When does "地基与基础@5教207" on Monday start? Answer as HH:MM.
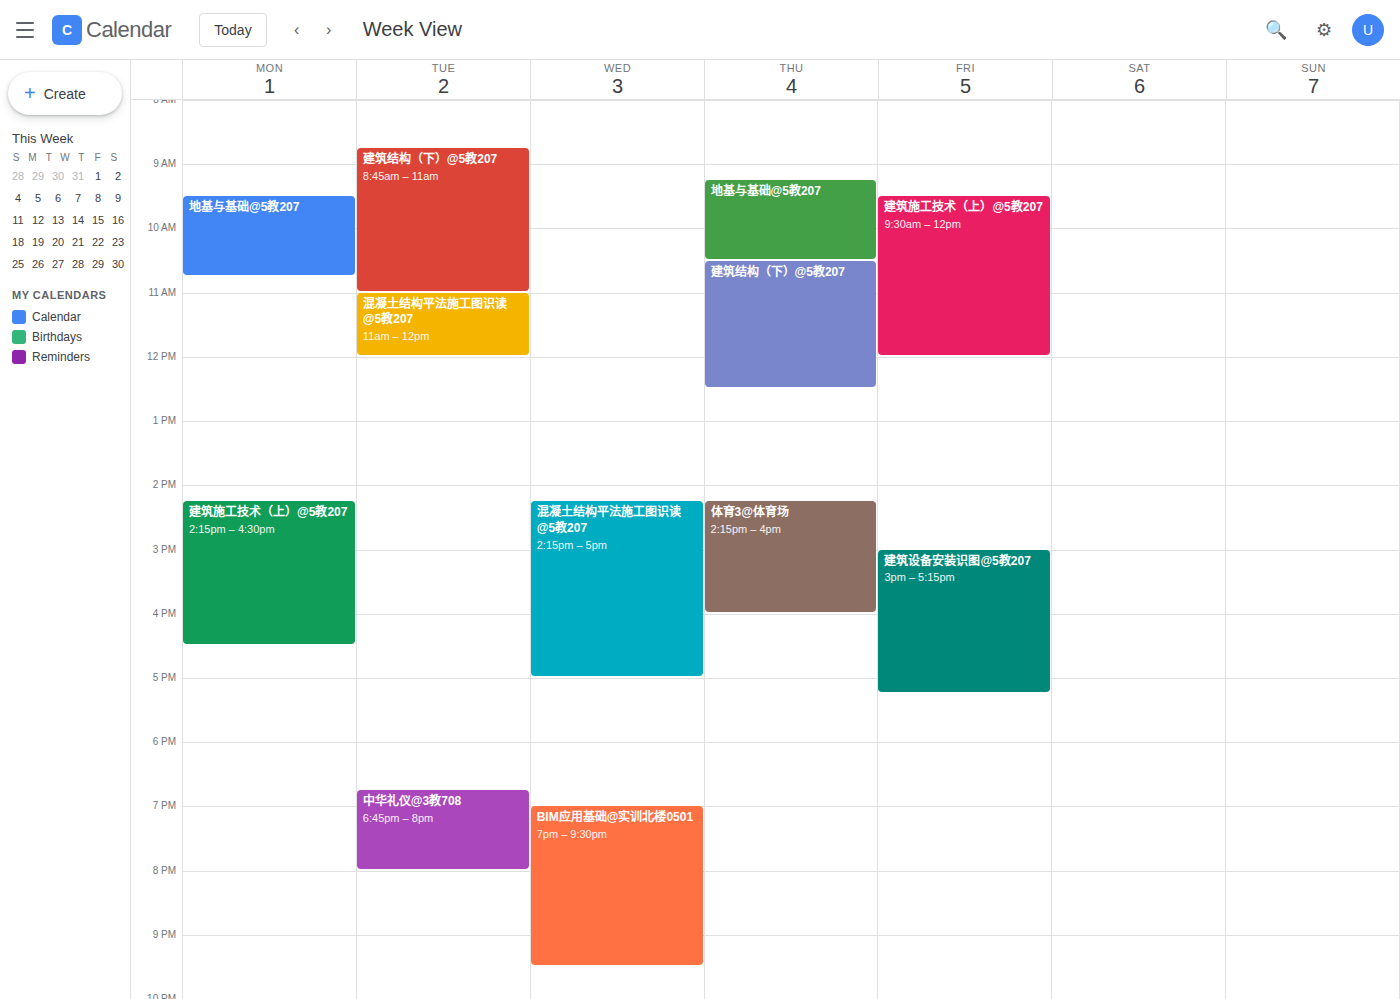
09:30